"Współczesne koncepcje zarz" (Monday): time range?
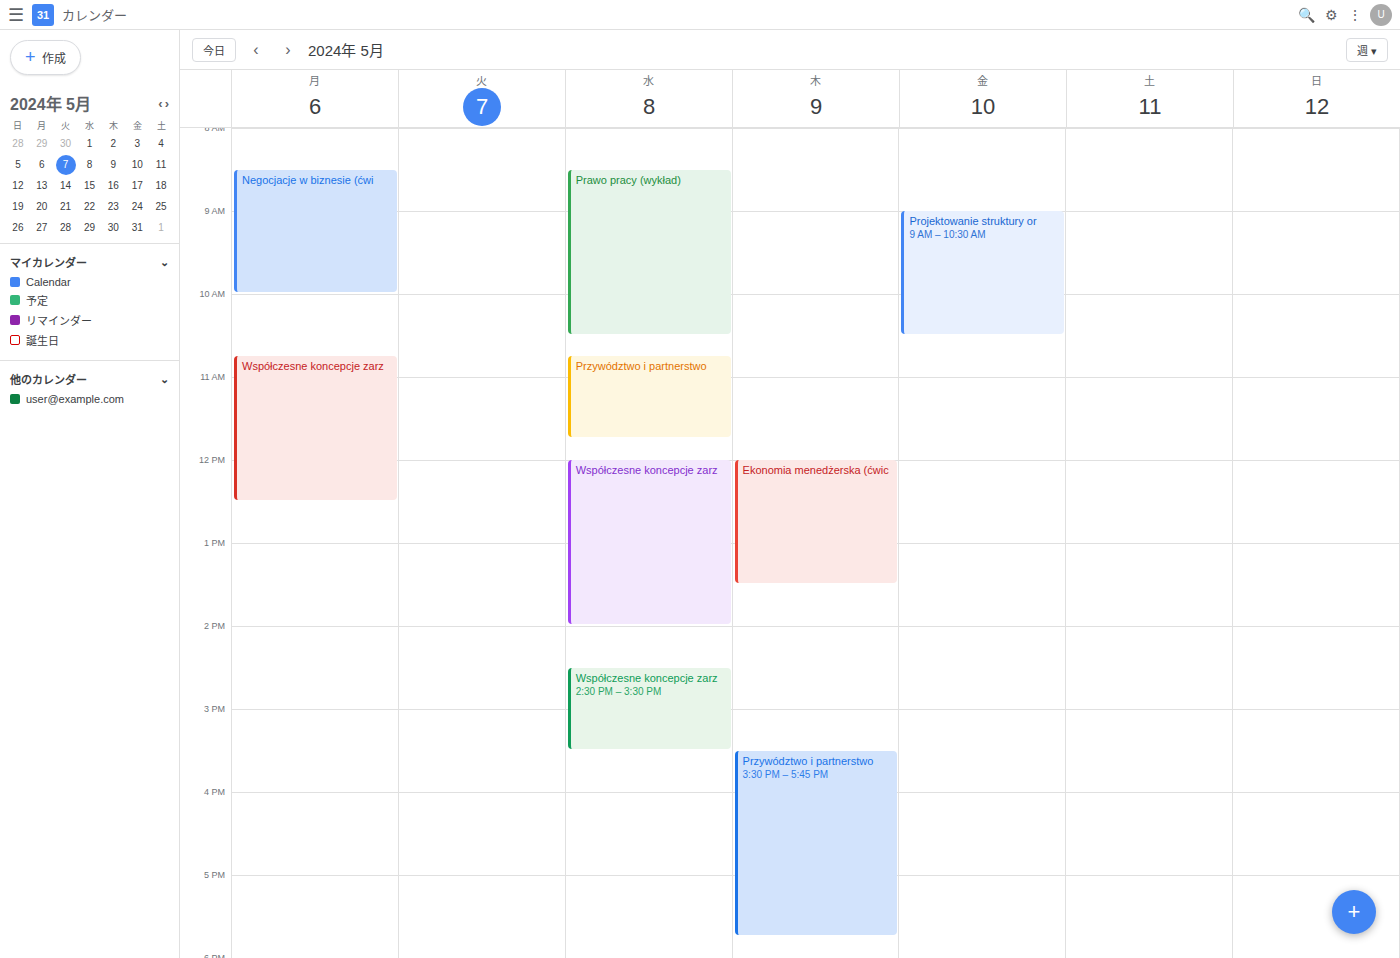
10:45 to 12:30